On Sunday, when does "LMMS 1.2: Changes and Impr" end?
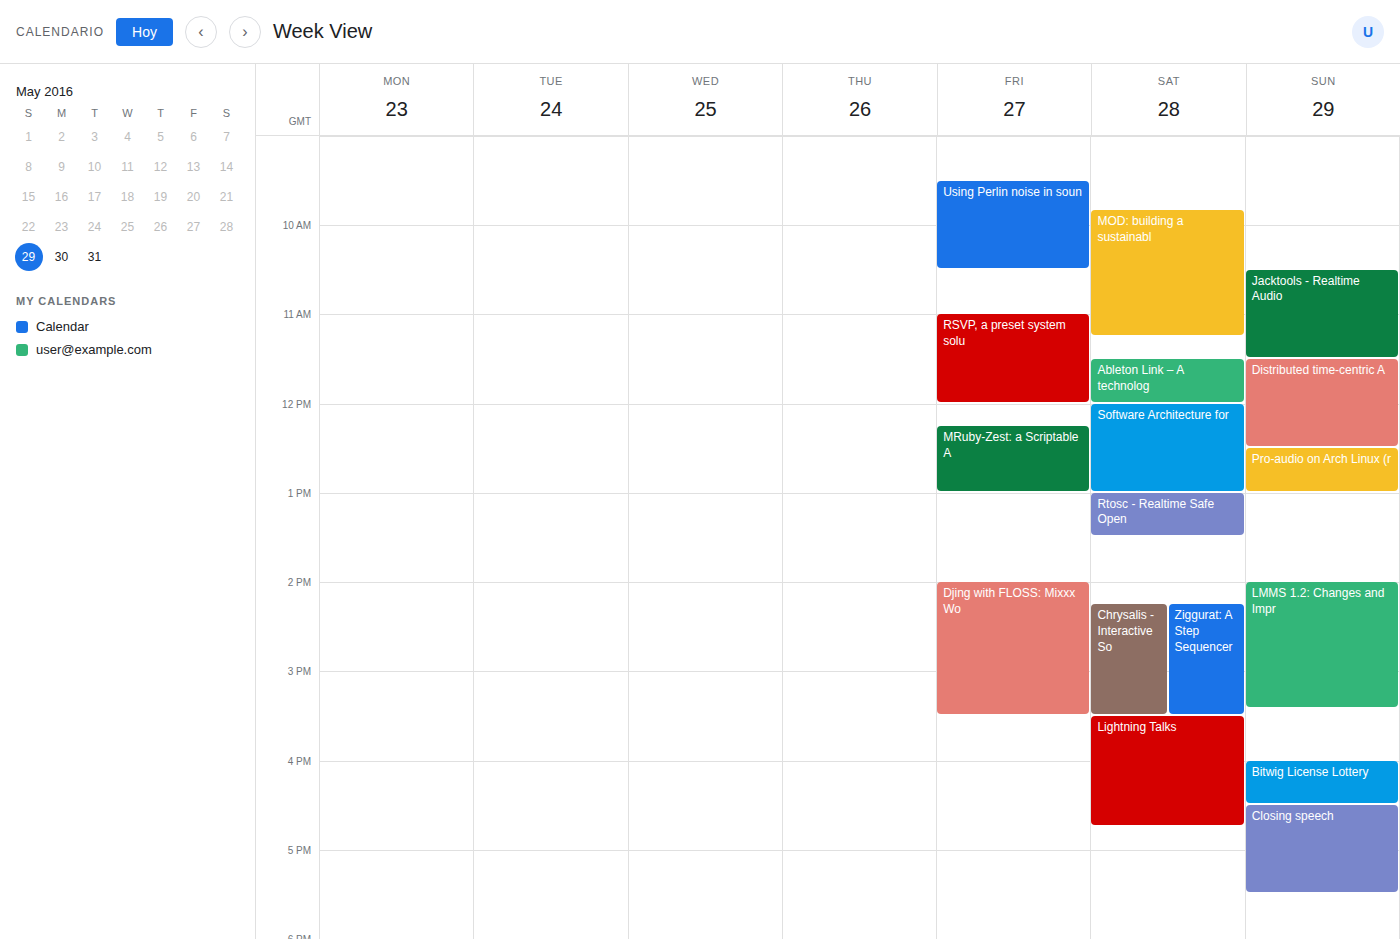
15:25